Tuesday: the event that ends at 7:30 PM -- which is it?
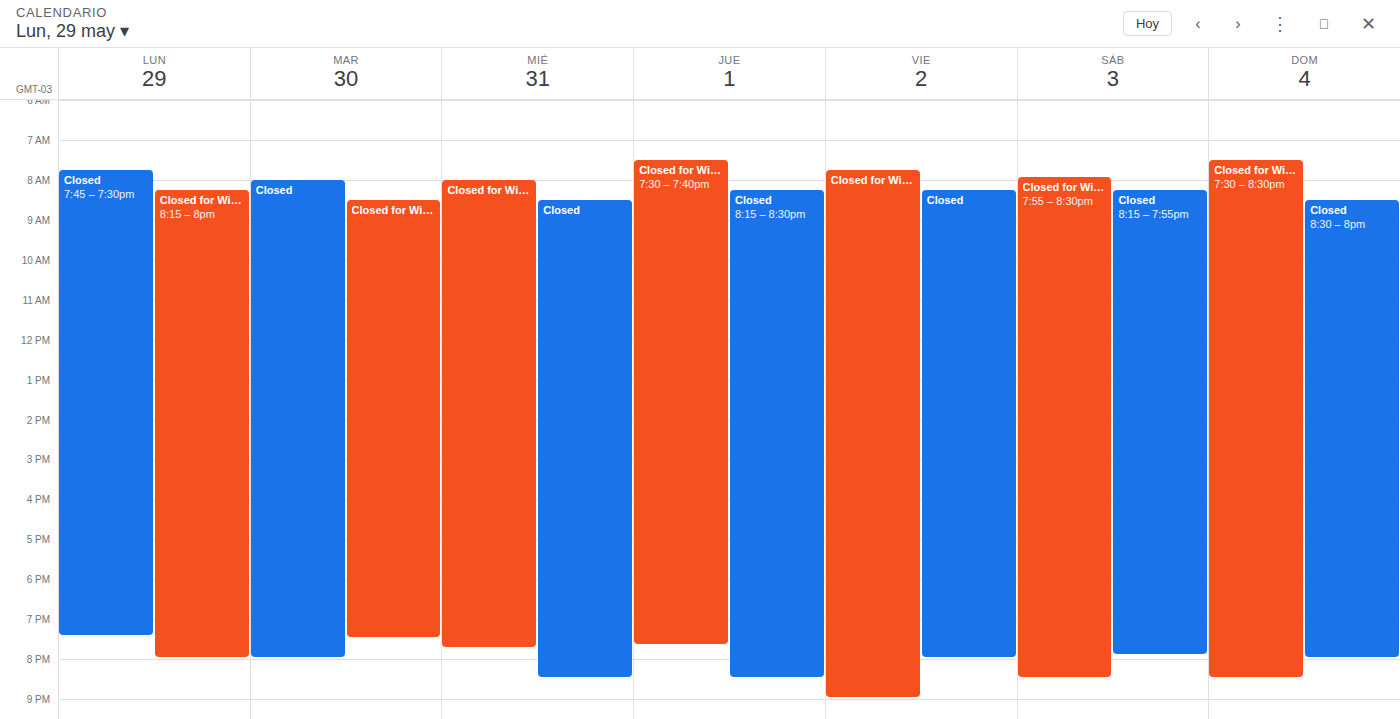
"Closed for Winter Break"